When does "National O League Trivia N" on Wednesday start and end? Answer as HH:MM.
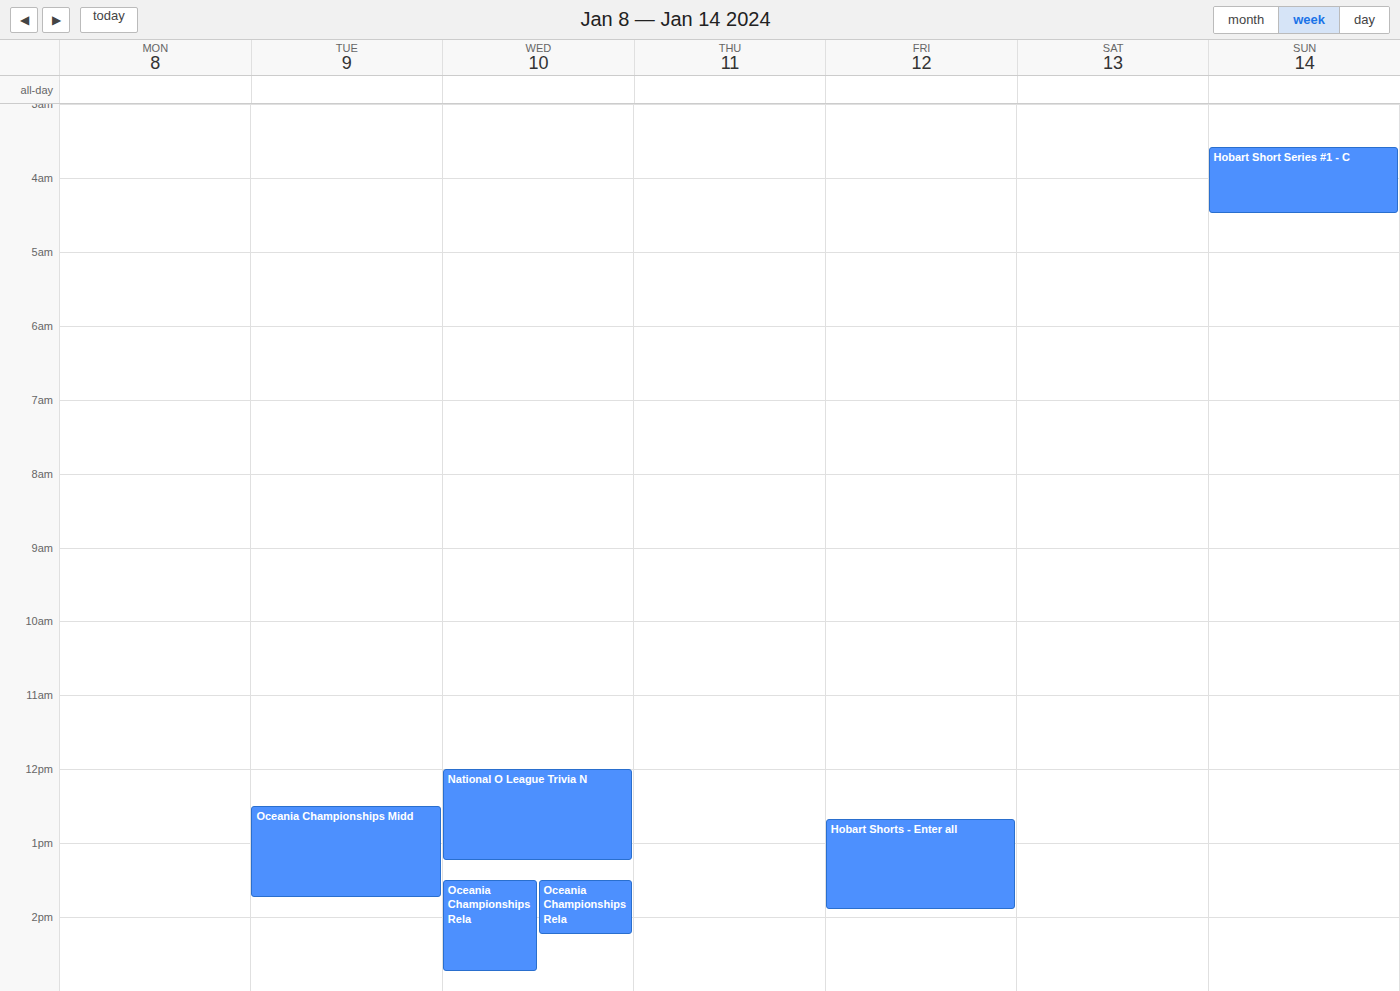
12:00 to 13:15